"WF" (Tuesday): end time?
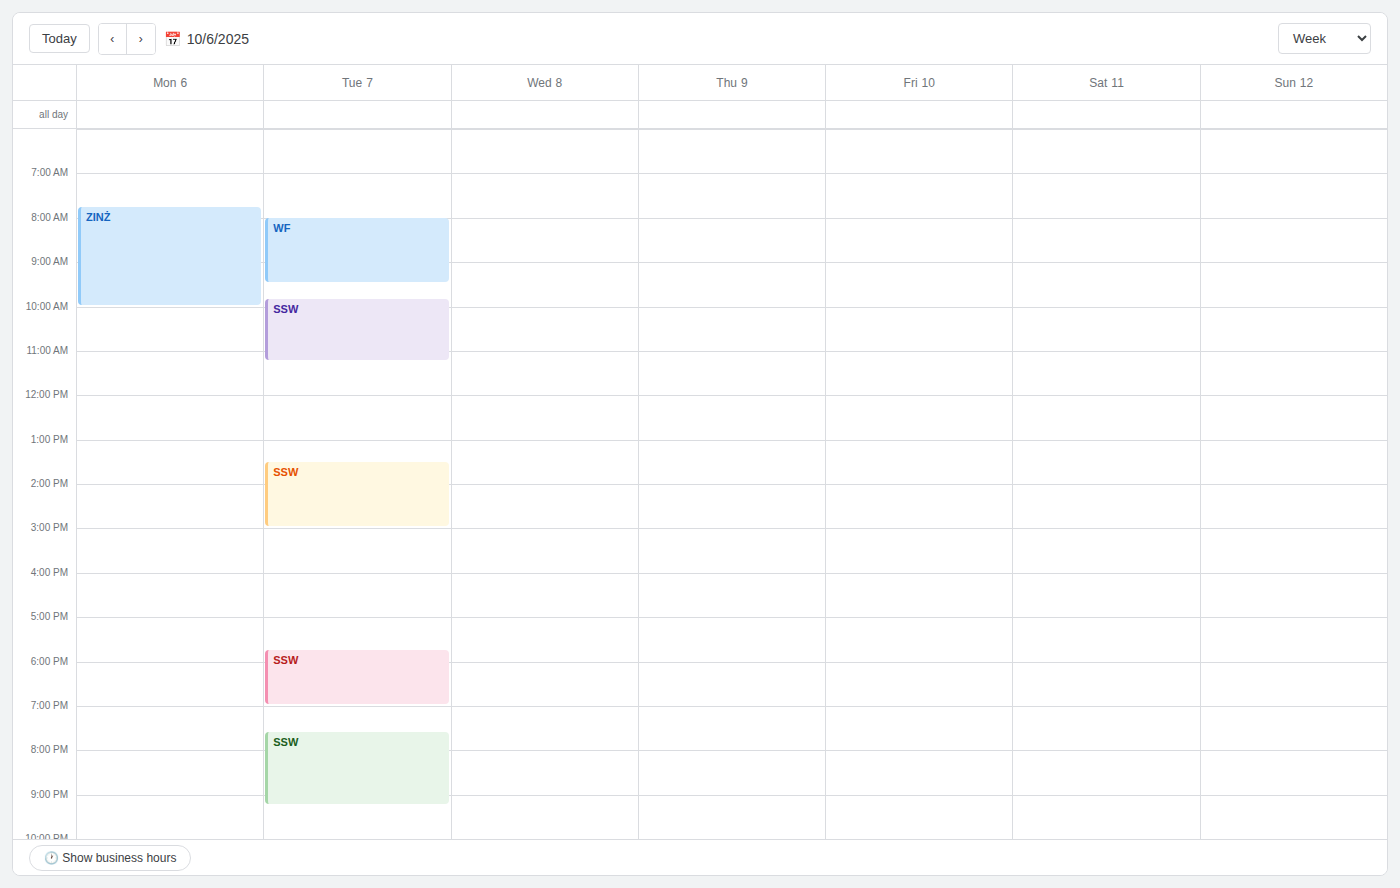
9:30 AM